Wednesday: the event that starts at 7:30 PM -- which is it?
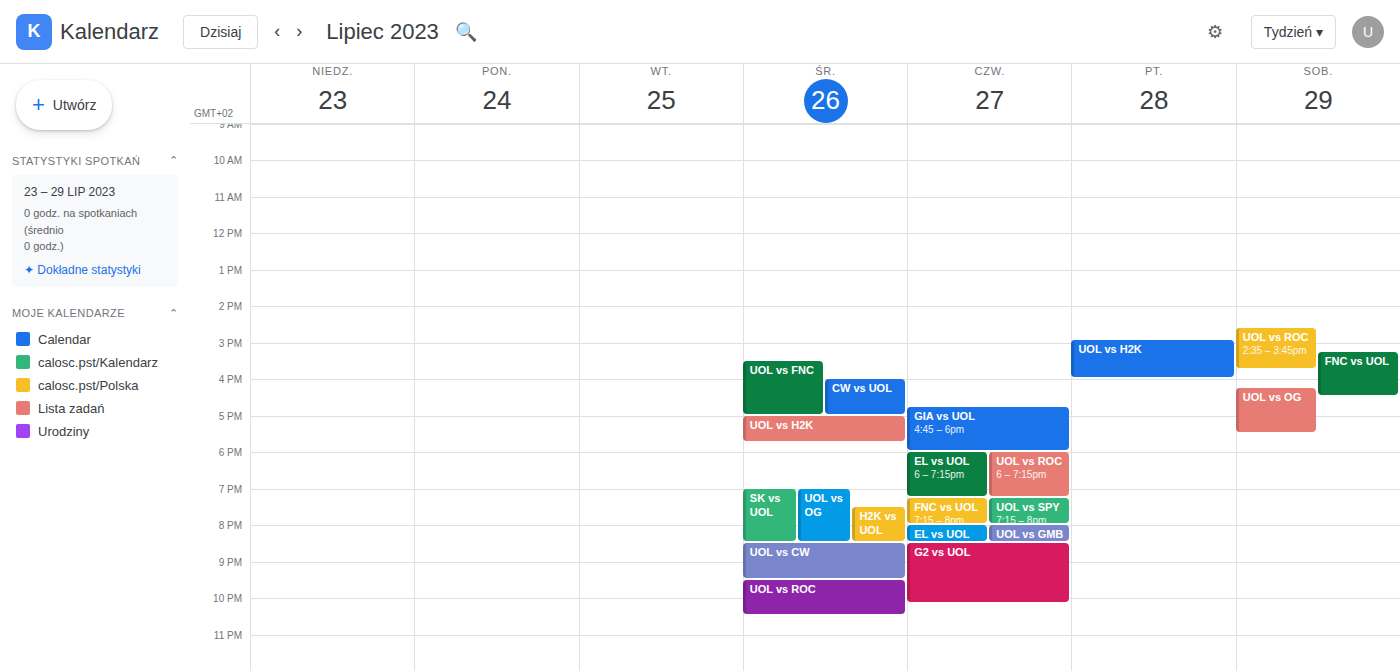
"H2K vs UOL"